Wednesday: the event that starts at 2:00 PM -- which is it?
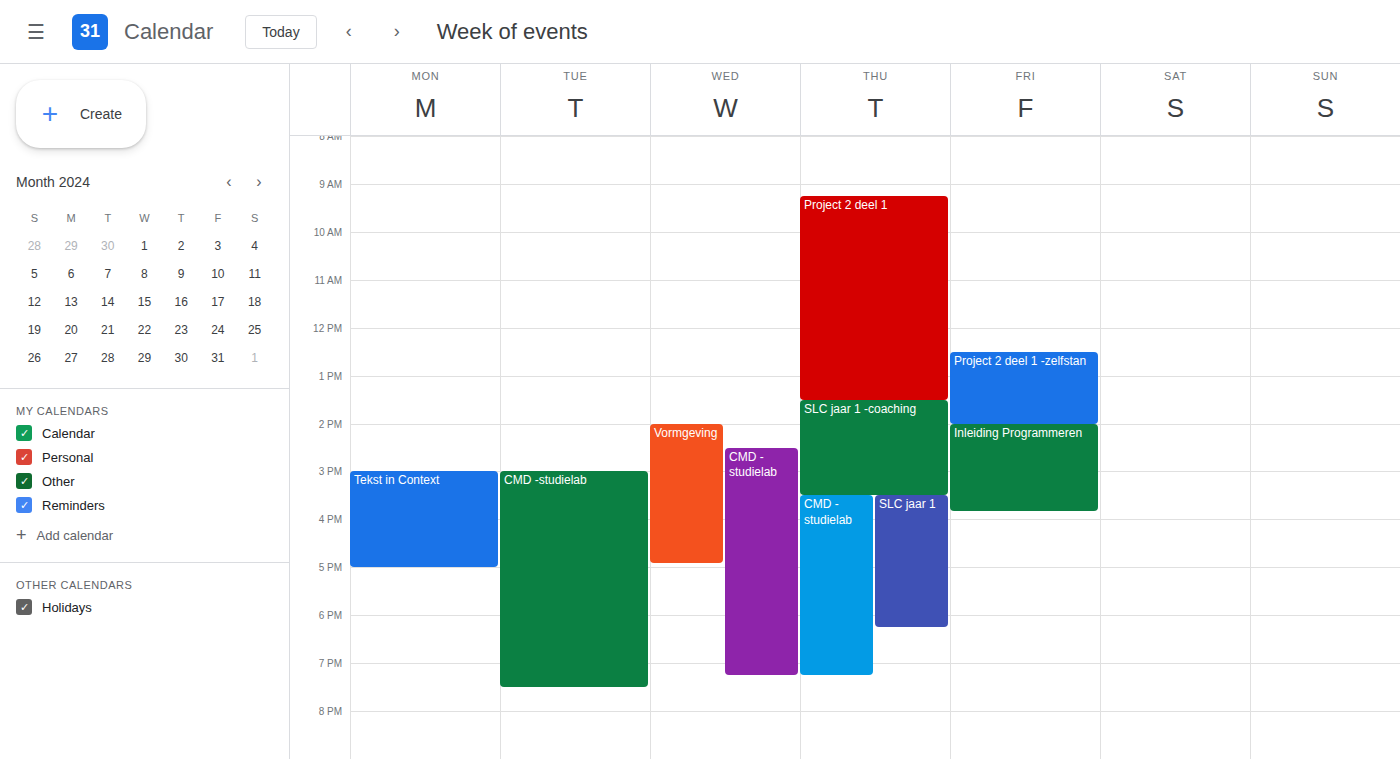
"Vormgeving"